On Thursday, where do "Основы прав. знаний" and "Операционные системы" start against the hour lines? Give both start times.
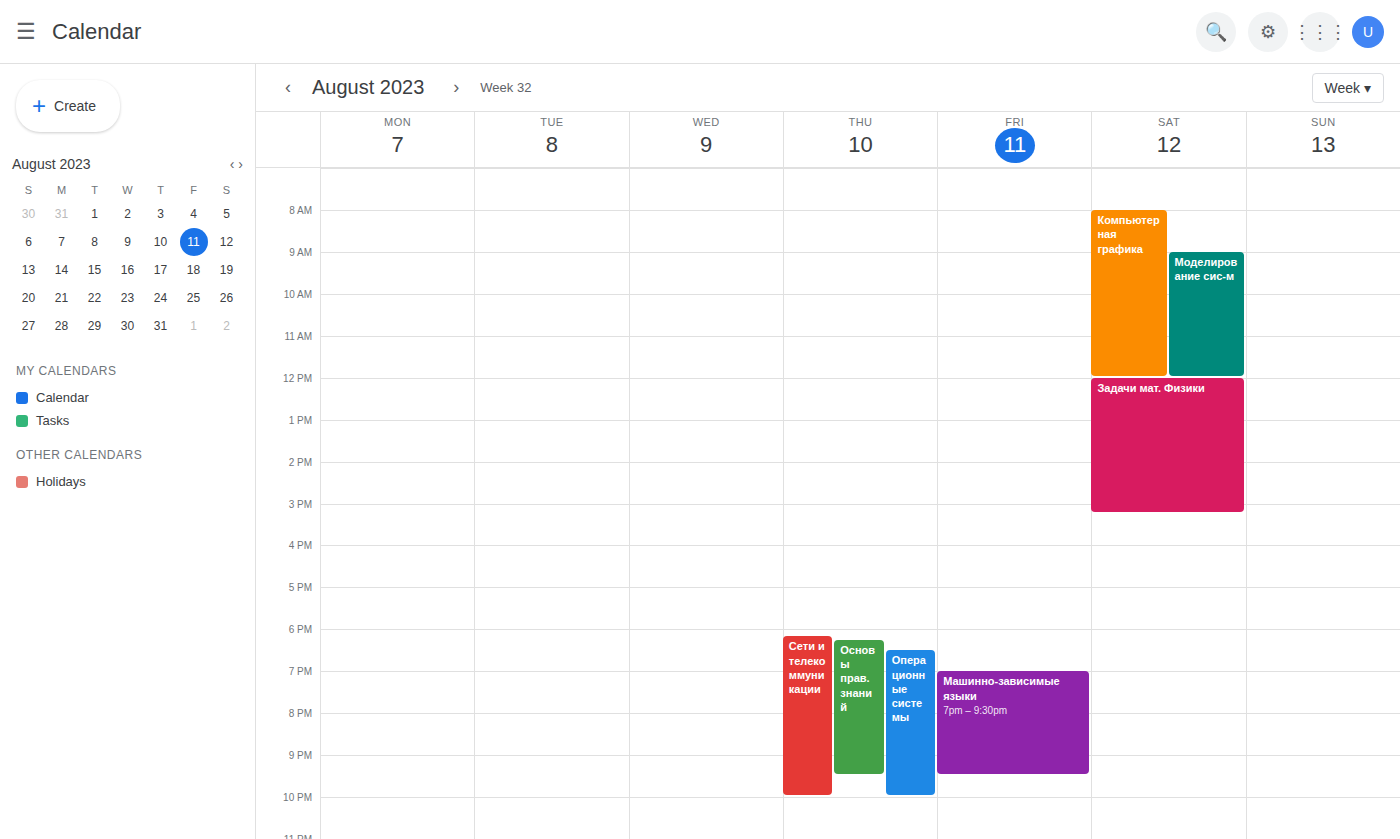
"Основы прав. знаний": 6:15 PM, neither: a quarter of the way from the 6 PM line to the 7 PM line. "Операционные системы": 6:30 PM, halfway between the 6 PM and 7 PM lines.